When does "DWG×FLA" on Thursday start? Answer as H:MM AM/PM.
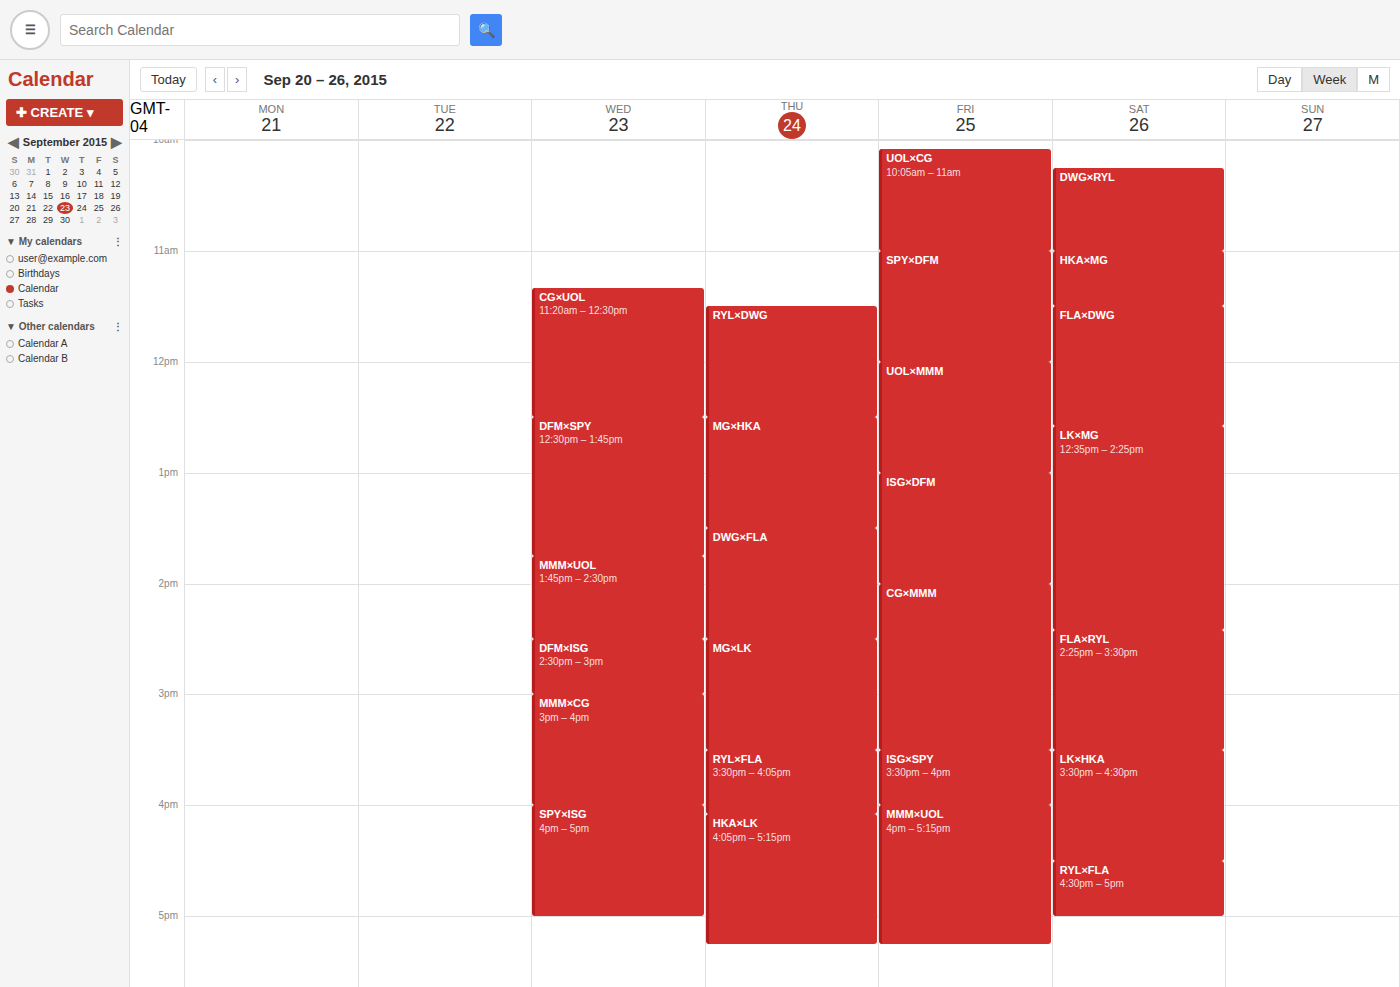
1:30 PM